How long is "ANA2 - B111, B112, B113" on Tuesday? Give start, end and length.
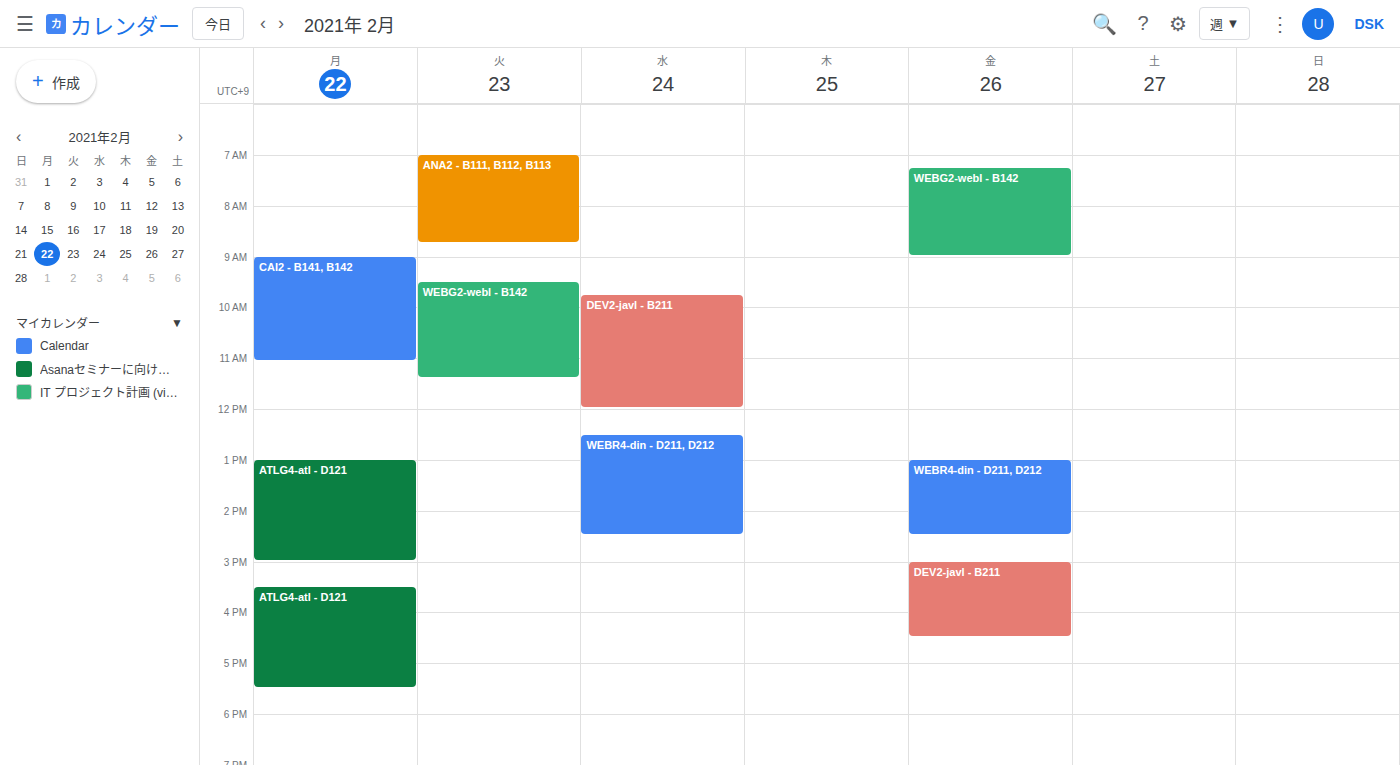
7:00 AM to 8:45 AM, 1 hour 45 minutes